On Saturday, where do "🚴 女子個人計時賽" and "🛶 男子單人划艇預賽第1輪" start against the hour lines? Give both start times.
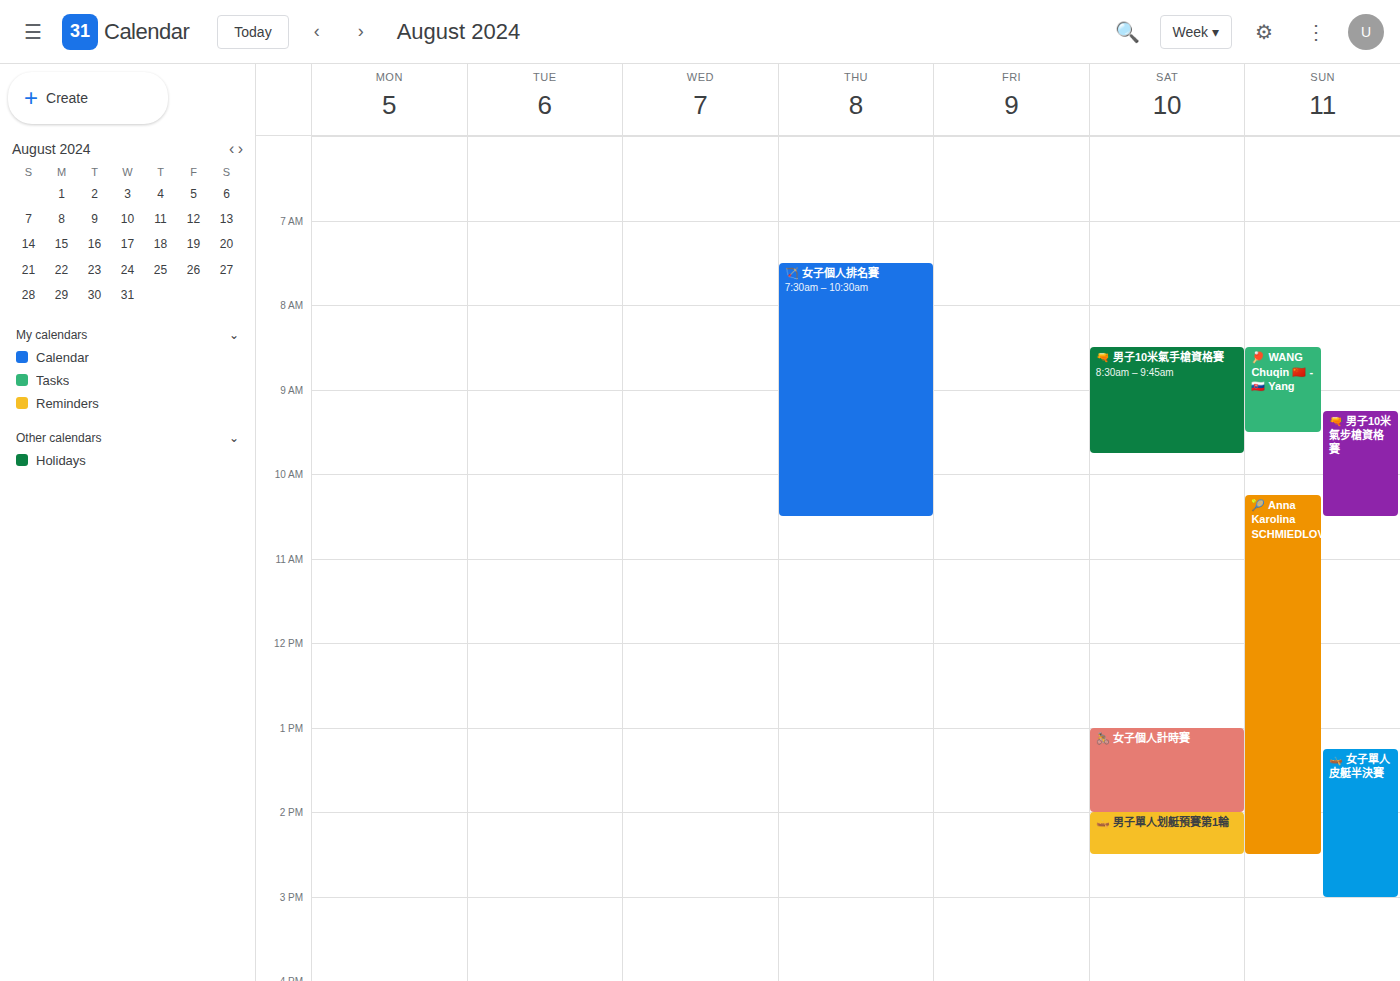
"🚴 女子個人計時賽": 1:00 PM, exactly on the 1 PM line. "🛶 男子單人划艇預賽第1輪": 2:00 PM, exactly on the 2 PM line.